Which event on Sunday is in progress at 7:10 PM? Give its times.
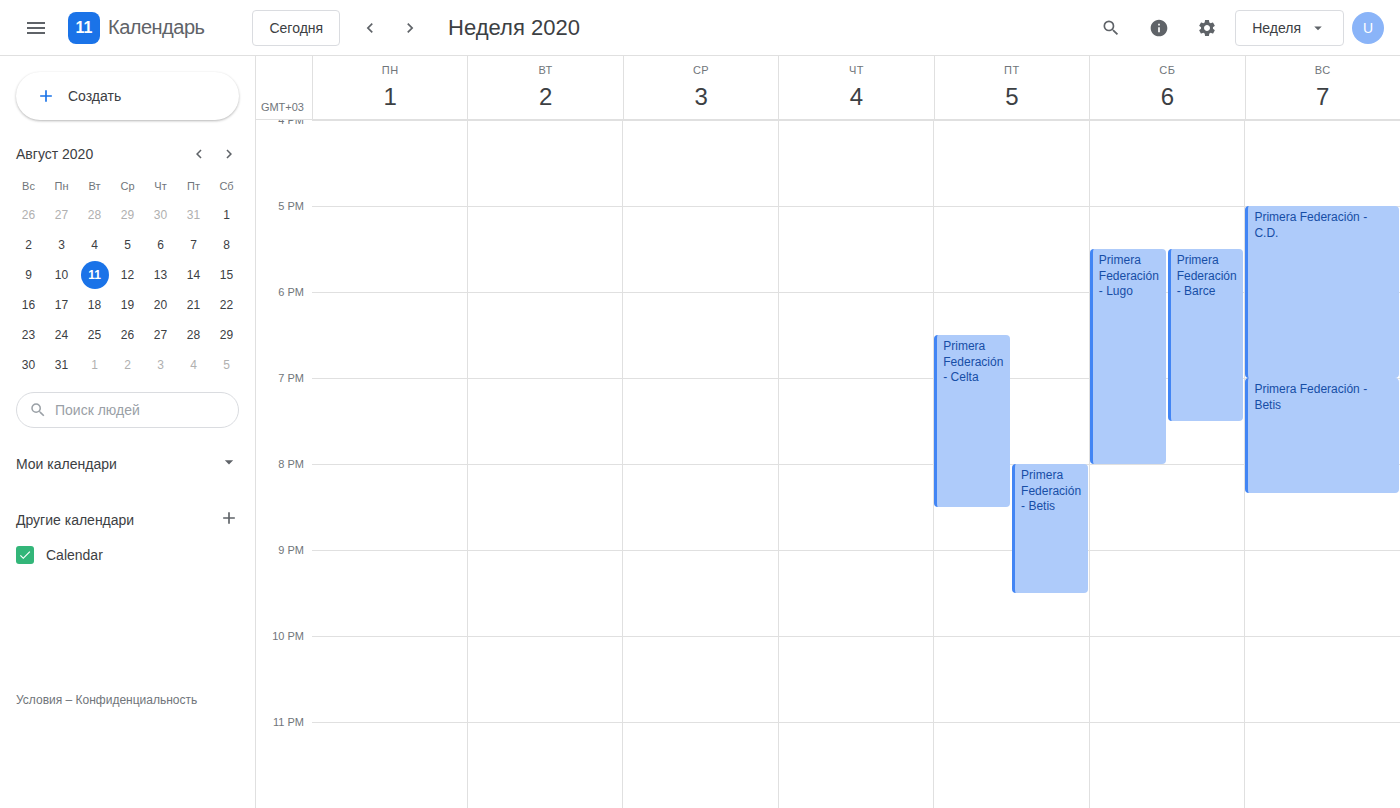
"Primera Federación - Betis", 7:00 PM to 8:20 PM